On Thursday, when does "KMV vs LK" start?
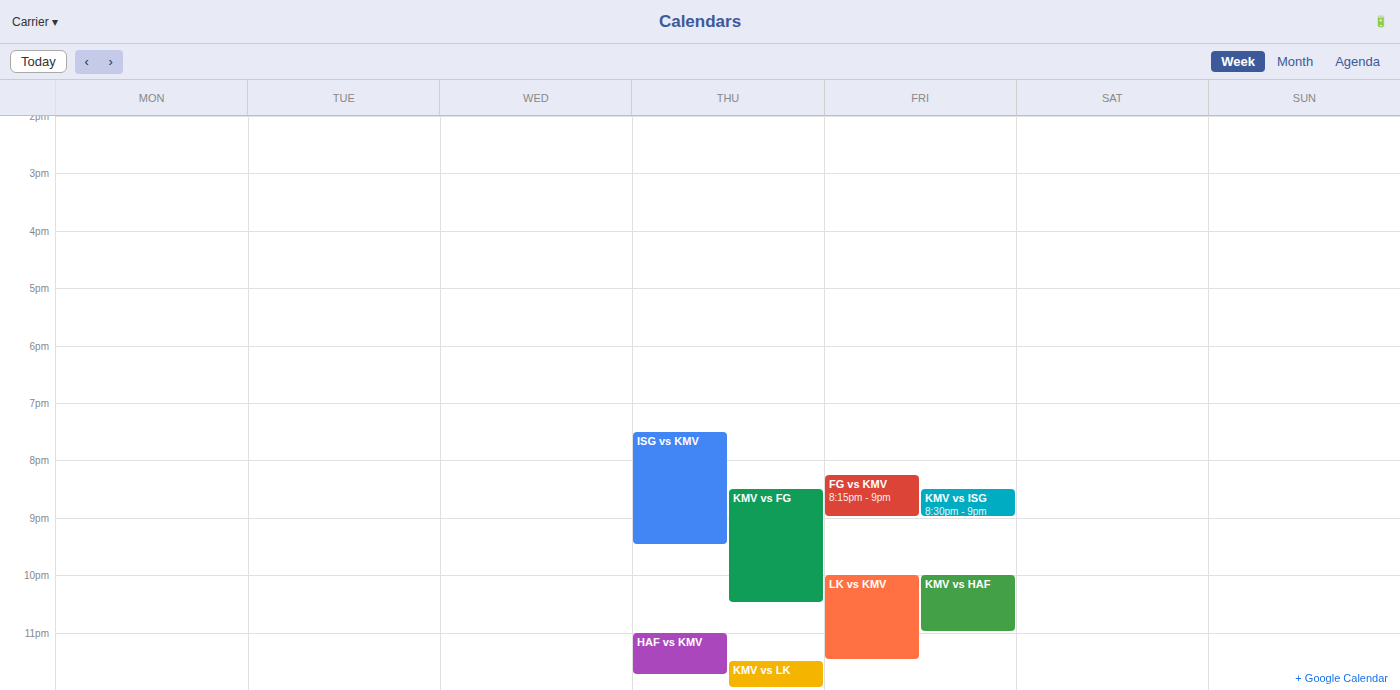
11:30 PM